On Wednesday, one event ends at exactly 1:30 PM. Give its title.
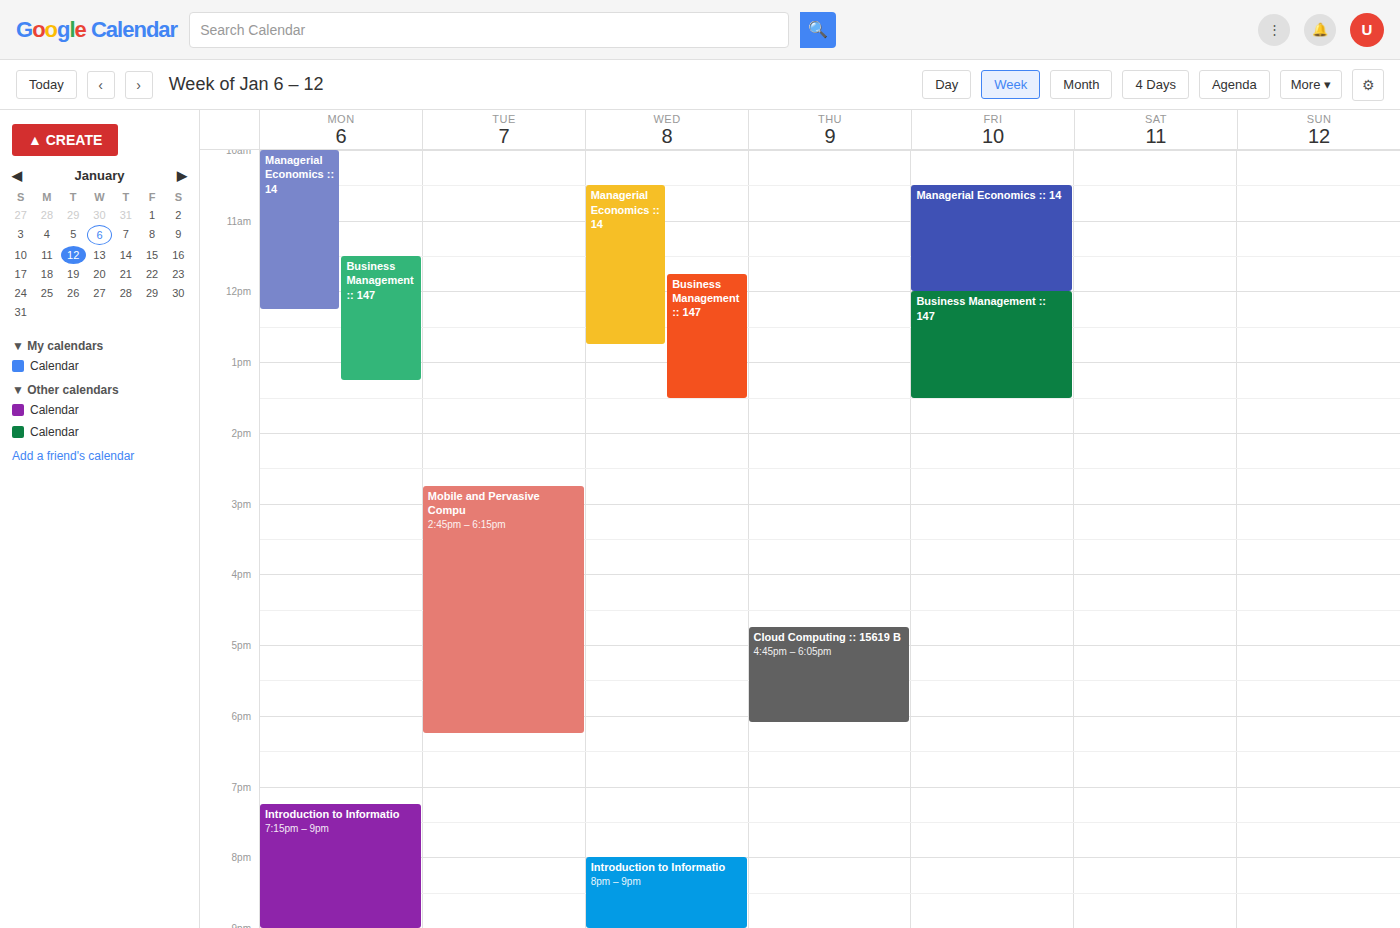
"Business Management :: 147"